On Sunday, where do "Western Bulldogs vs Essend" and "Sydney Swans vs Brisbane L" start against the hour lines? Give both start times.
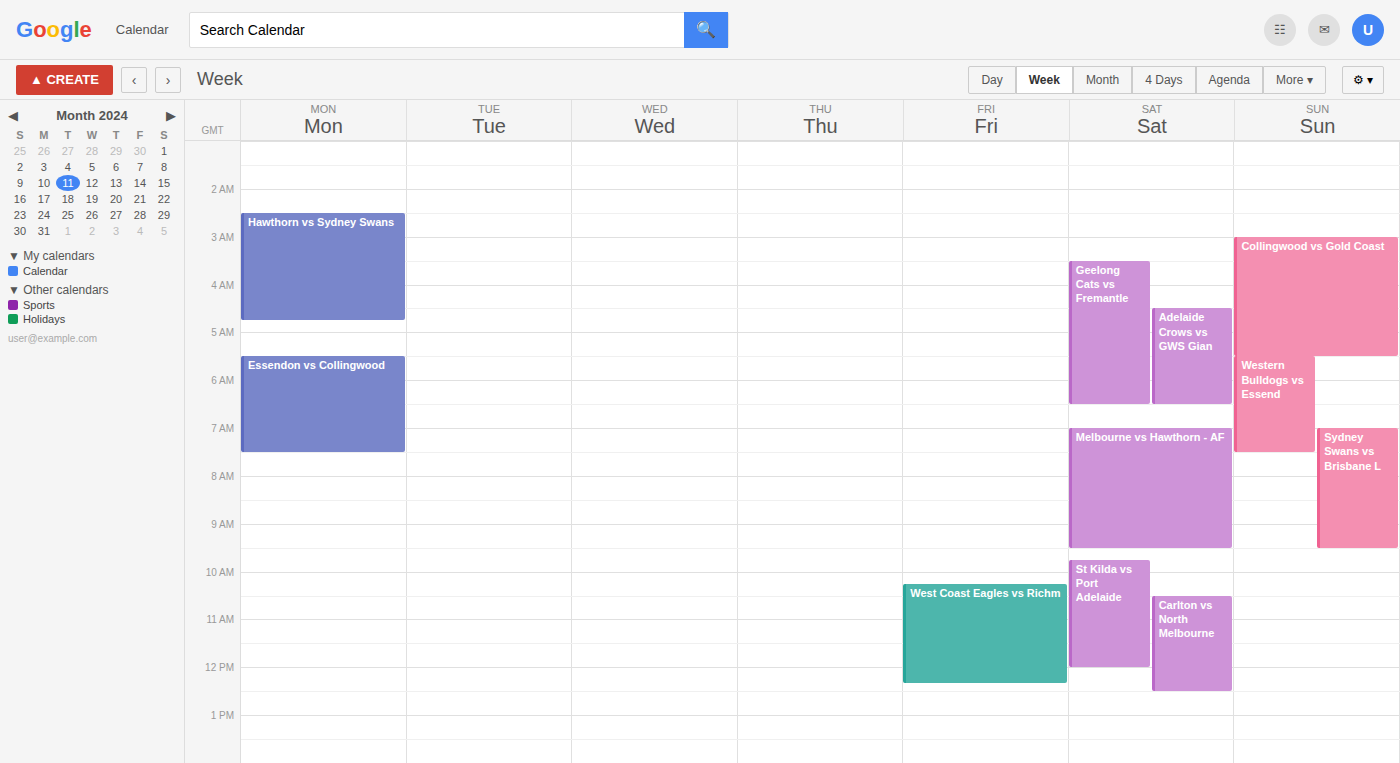
"Western Bulldogs vs Essend": 5:30 AM, halfway between the 5 AM and 6 AM lines. "Sydney Swans vs Brisbane L": 7:00 AM, exactly on the 7 AM line.